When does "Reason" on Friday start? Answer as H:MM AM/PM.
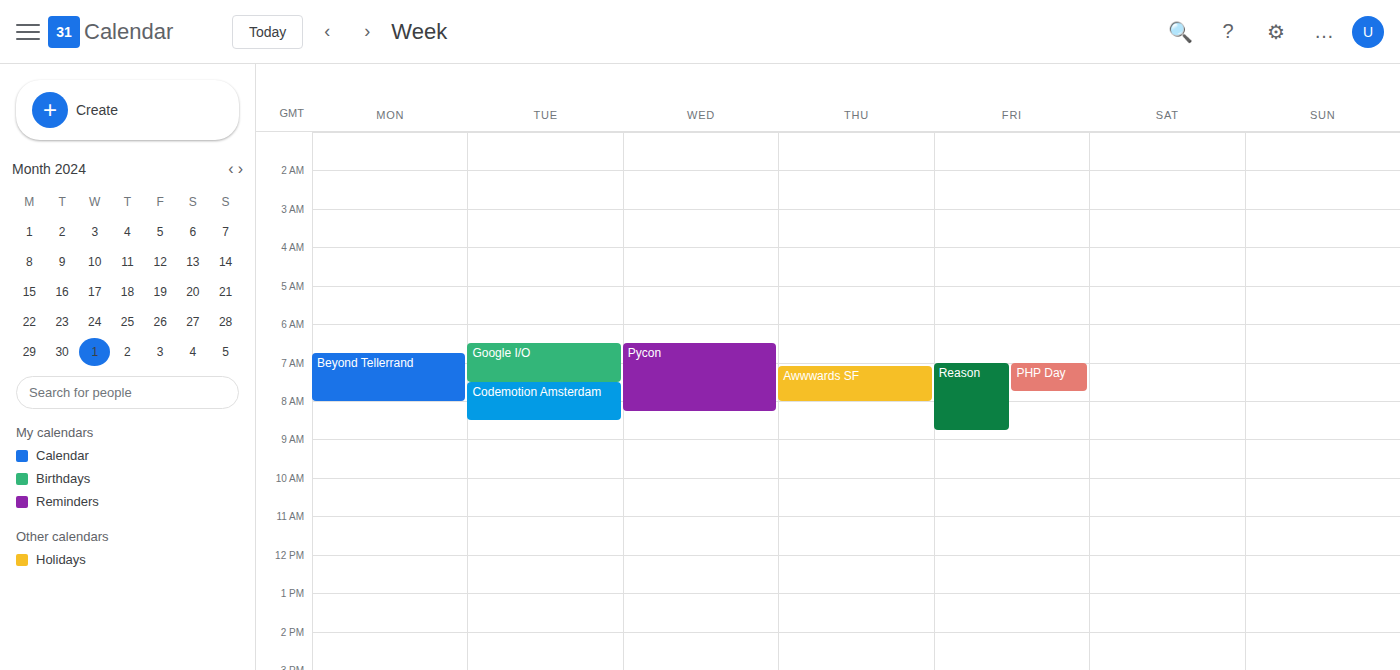
7:00 AM